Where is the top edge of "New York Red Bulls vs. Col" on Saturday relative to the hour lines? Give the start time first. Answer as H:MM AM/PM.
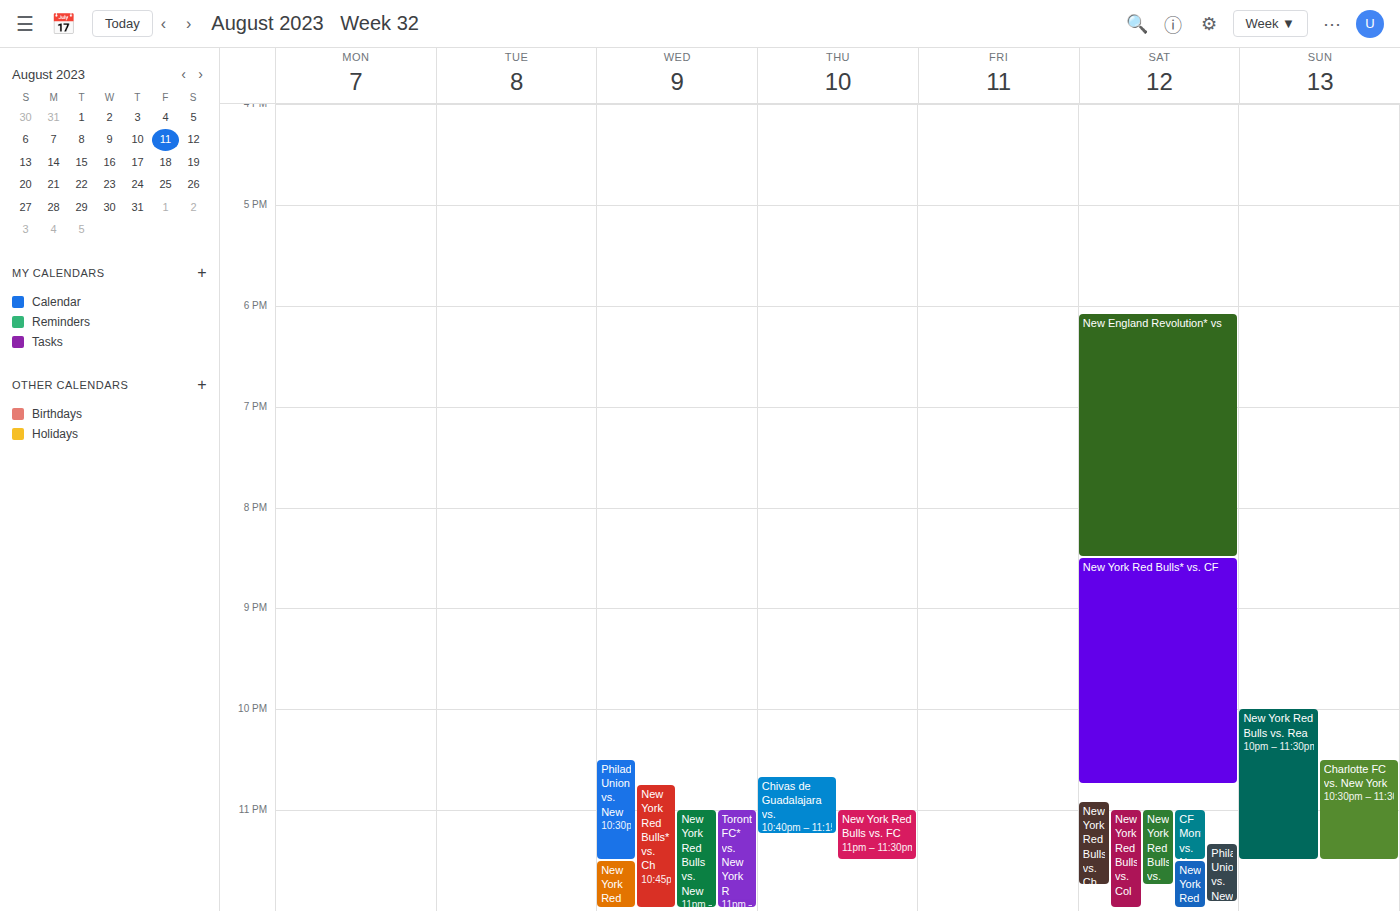
11:00 PM -- exactly on the 11 PM line.